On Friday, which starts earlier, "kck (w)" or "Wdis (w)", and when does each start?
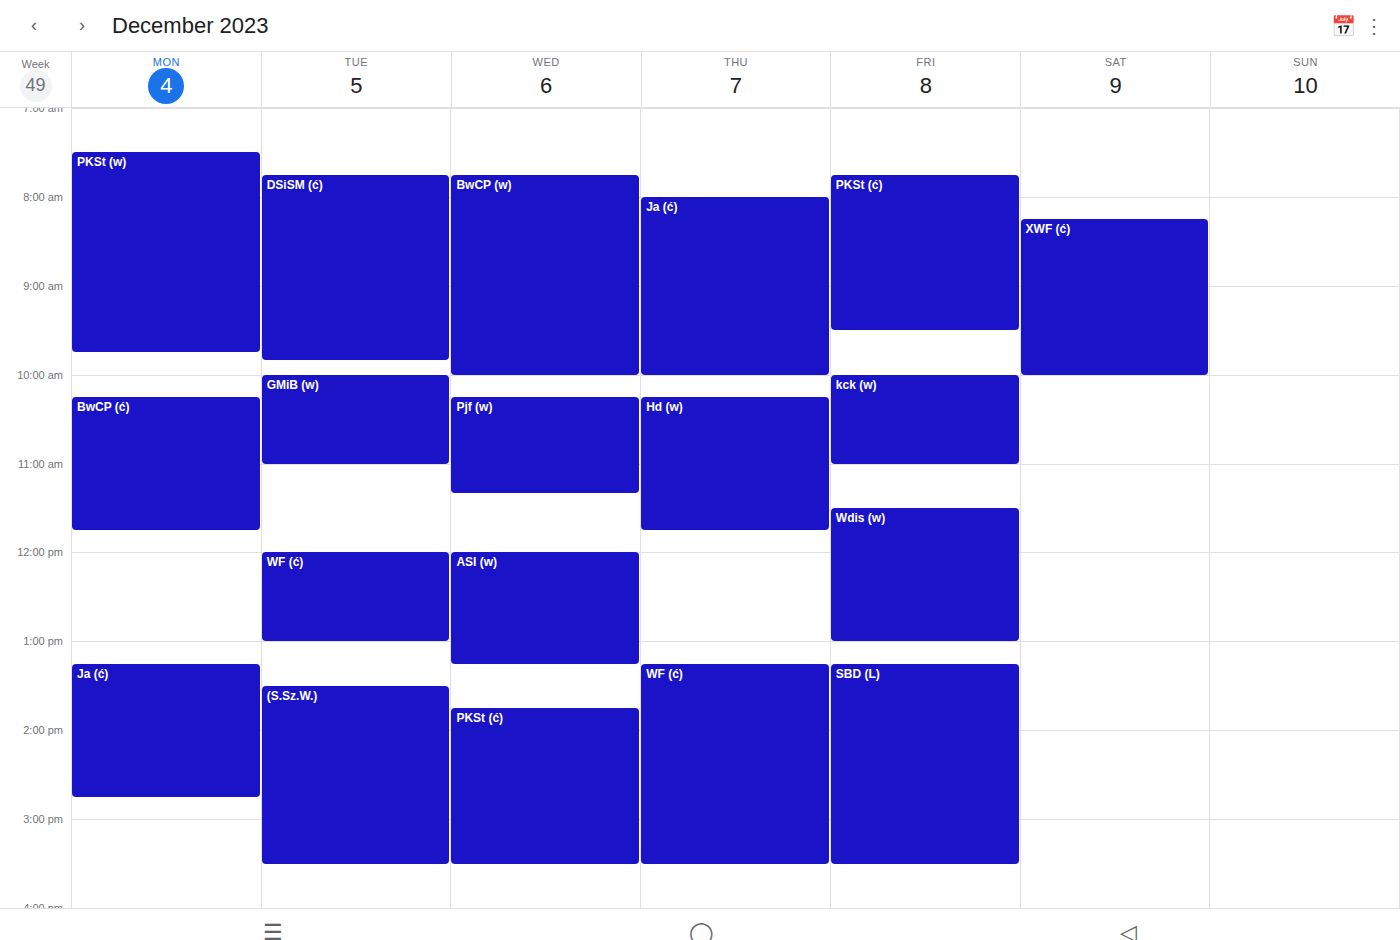
"kck (w)" 10:00 AM; "Wdis (w)" 11:30 AM.